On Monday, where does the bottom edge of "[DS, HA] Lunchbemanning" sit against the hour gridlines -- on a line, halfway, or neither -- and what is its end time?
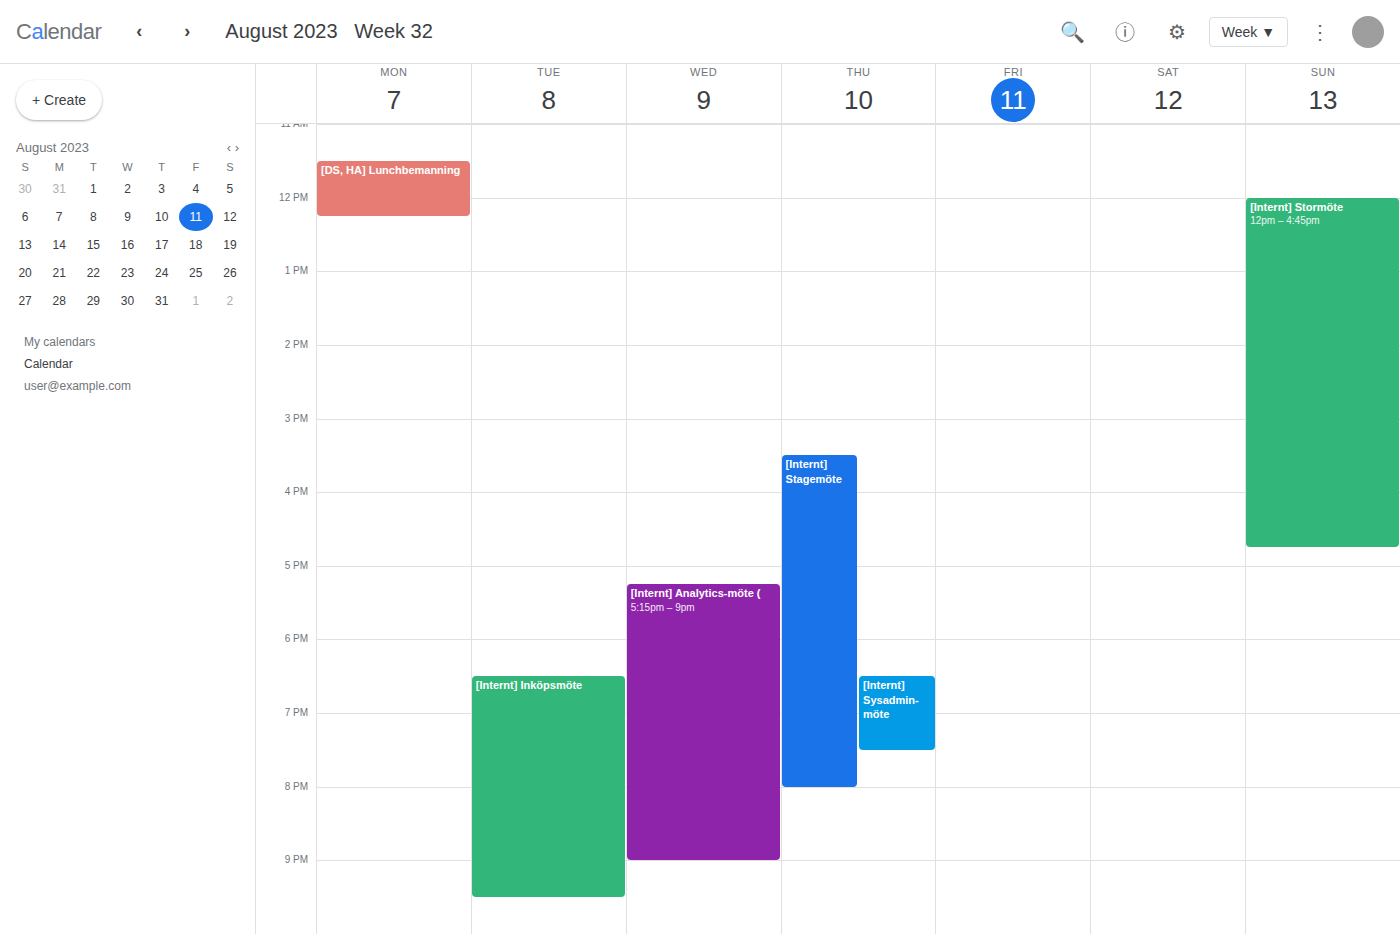
12:15 PM -- neither: a quarter of the way from the 12 PM line to the 1 PM line.